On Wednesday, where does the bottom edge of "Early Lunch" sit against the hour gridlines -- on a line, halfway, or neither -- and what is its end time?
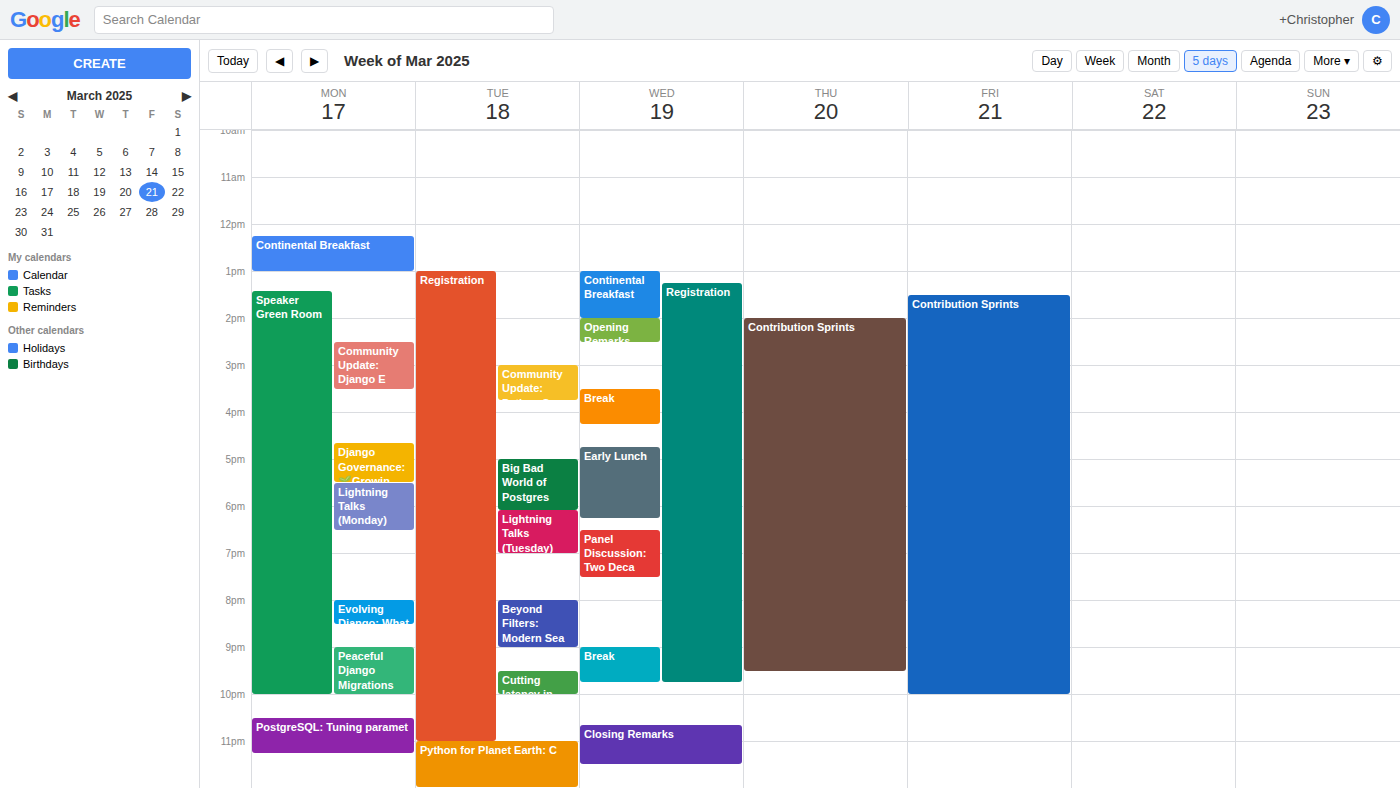
6:15 PM -- neither: a quarter of the way from the 6 PM line to the 7 PM line.